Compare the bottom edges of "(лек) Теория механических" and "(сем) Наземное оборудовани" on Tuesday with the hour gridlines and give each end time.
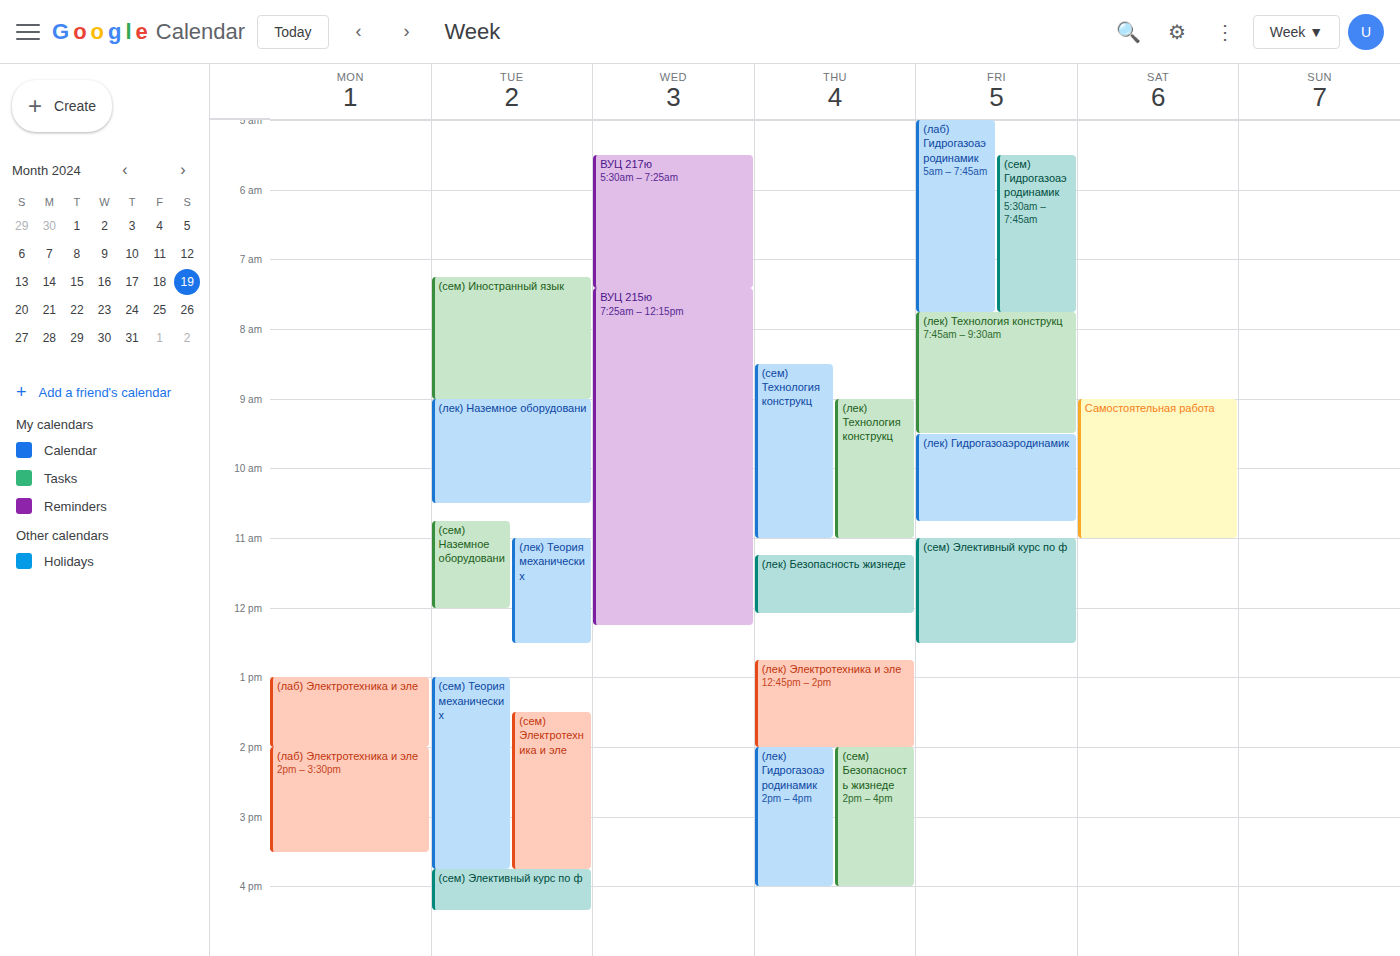
"(лек) Теория механических": 12:30 PM, halfway between the 12 PM and 1 PM lines. "(сем) Наземное оборудовани": 12:00 PM, exactly on the 12 PM line.